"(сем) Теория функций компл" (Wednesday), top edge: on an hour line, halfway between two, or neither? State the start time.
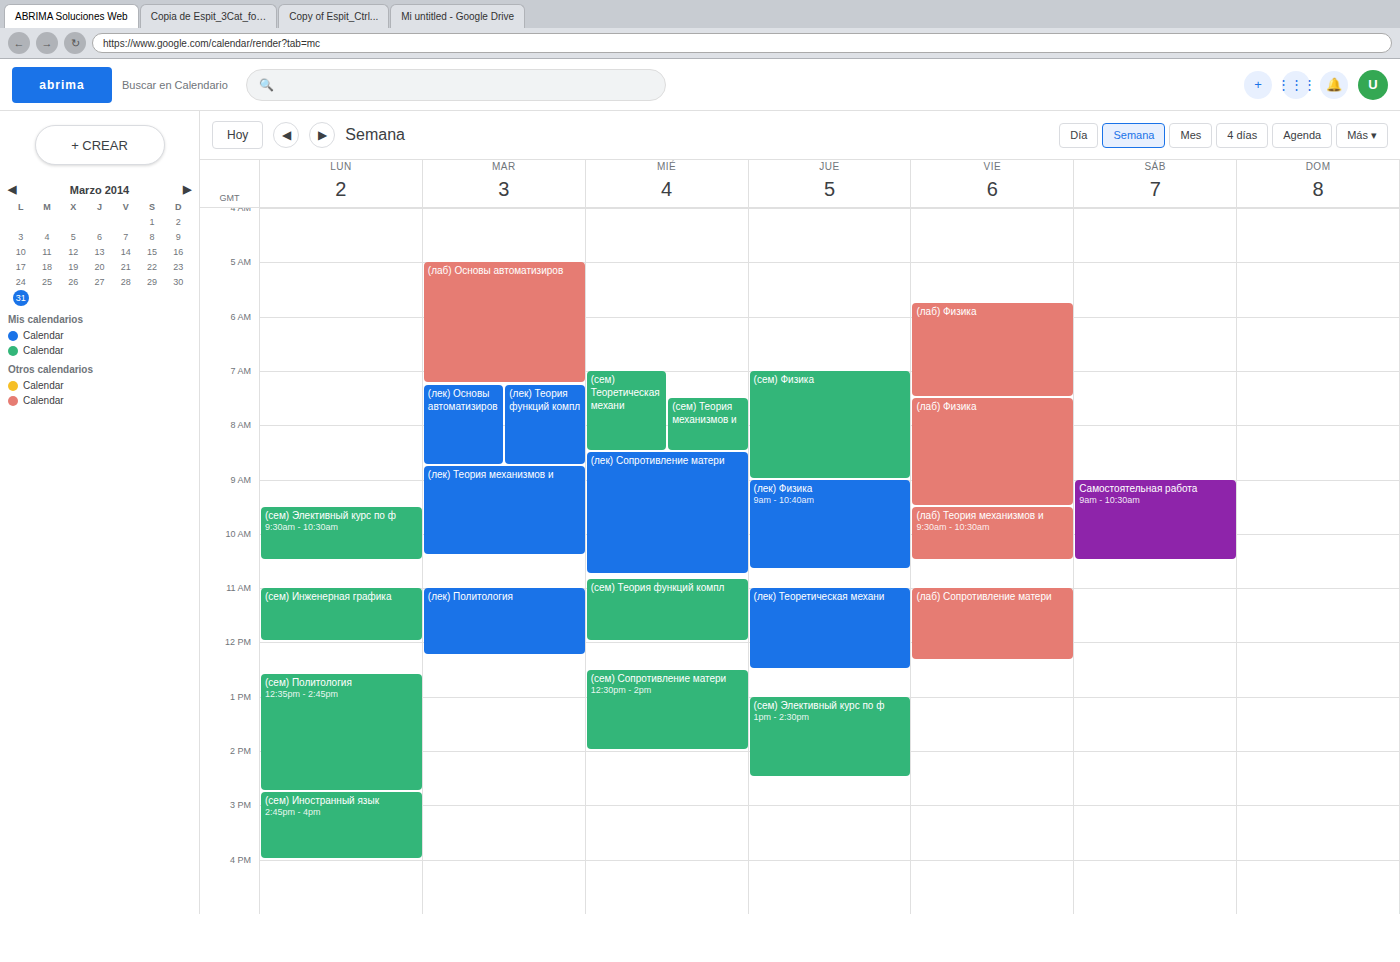
10:50 AM -- neither: 50 minutes below the 10 AM line and 10 minutes above the 11 AM line.